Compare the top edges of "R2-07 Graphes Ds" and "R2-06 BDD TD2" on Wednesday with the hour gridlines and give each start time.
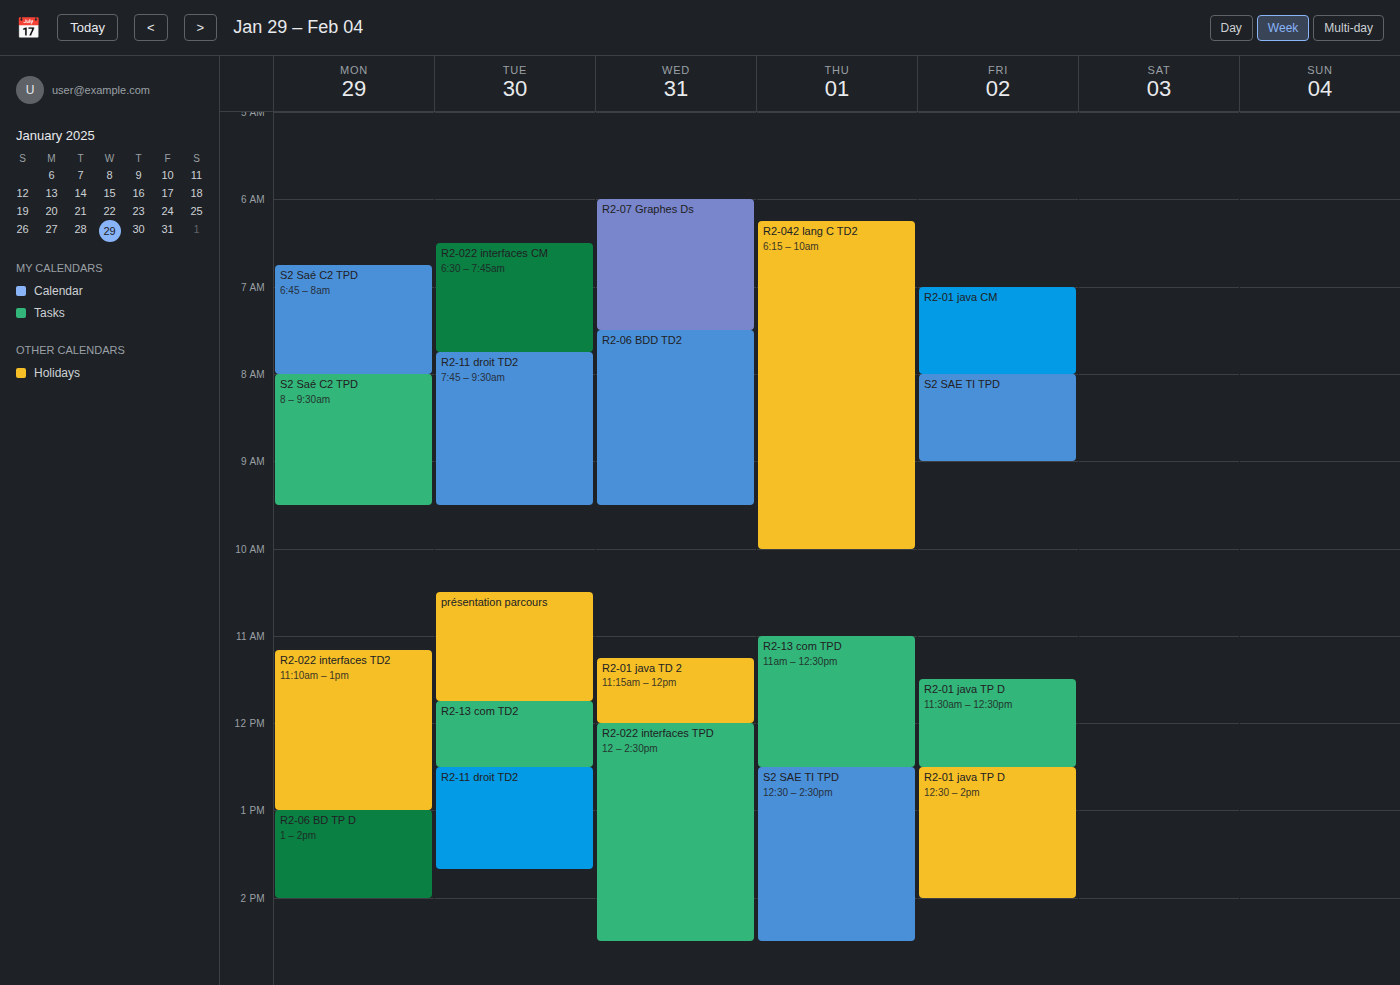
"R2-07 Graphes Ds": 6:00 AM, exactly on the 6 AM line. "R2-06 BDD TD2": 7:30 AM, halfway between the 7 AM and 8 AM lines.